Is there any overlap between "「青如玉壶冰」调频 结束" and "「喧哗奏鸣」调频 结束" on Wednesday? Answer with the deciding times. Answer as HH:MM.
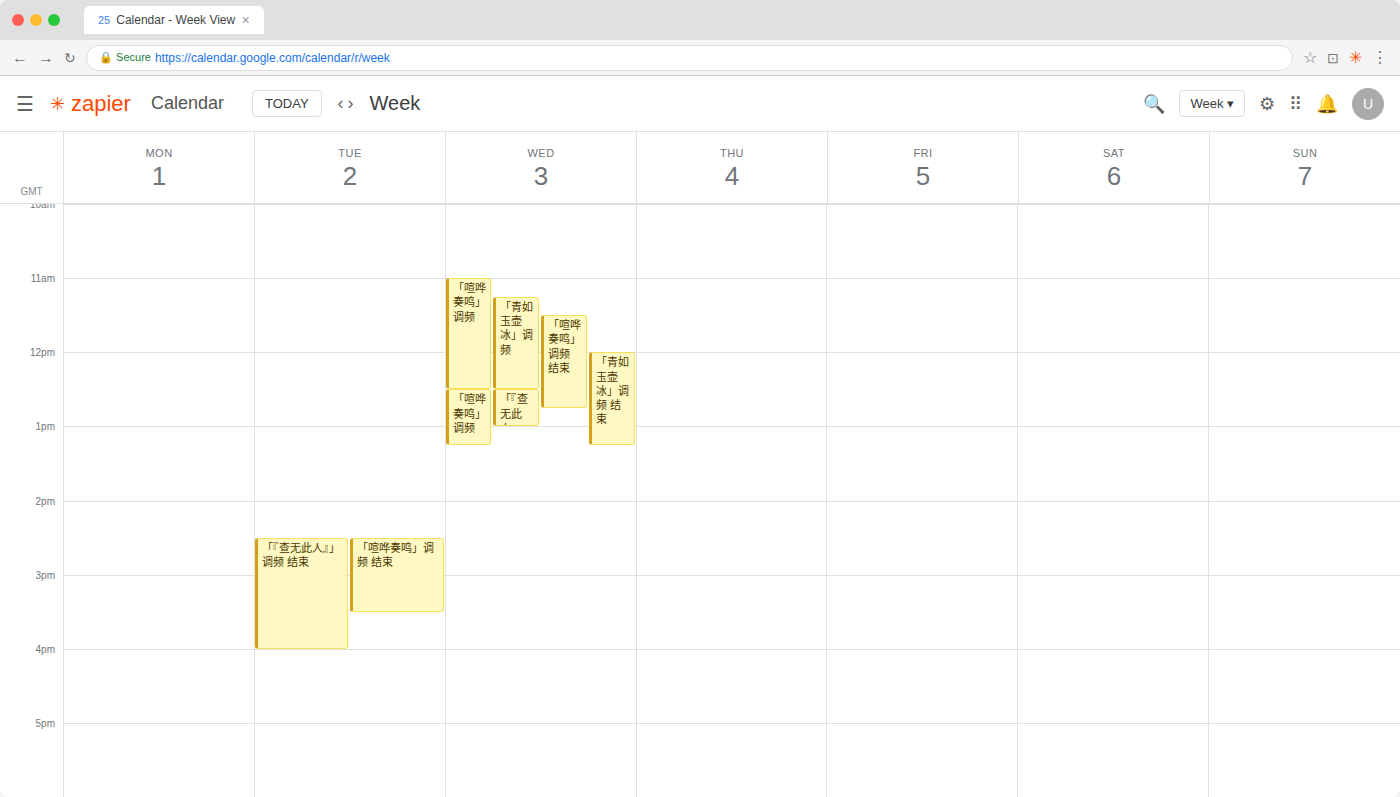
"「青如玉壶冰」调频 结束" starts at 12:00, before "「喧哗奏鸣」调频 结束" ends at 12:45 -- they overlap.